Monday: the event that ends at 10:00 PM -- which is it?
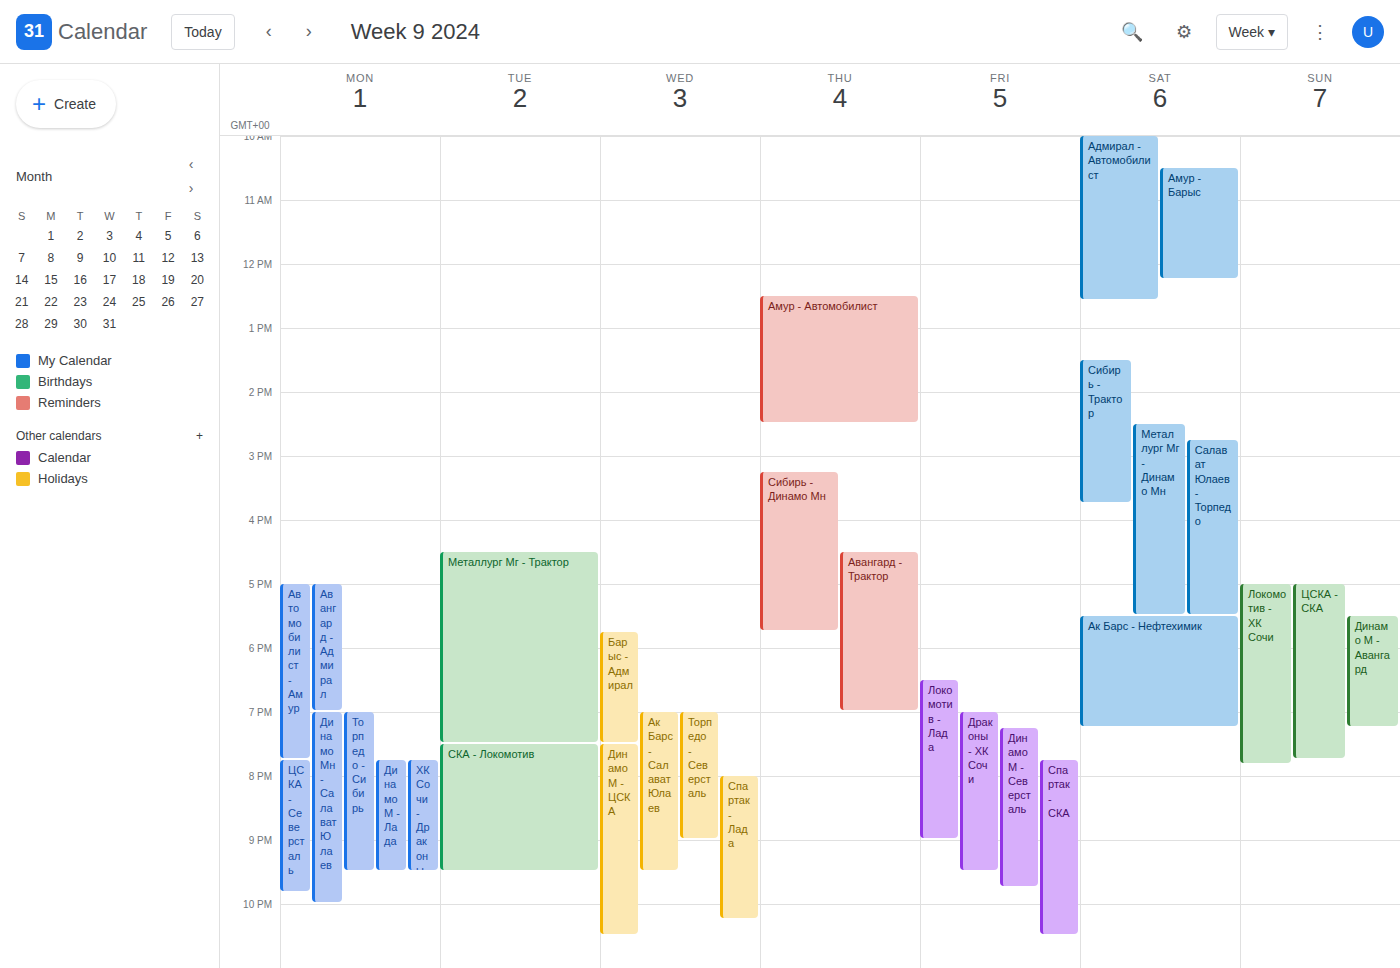
"Динамо Мн - Салават Юлаев"